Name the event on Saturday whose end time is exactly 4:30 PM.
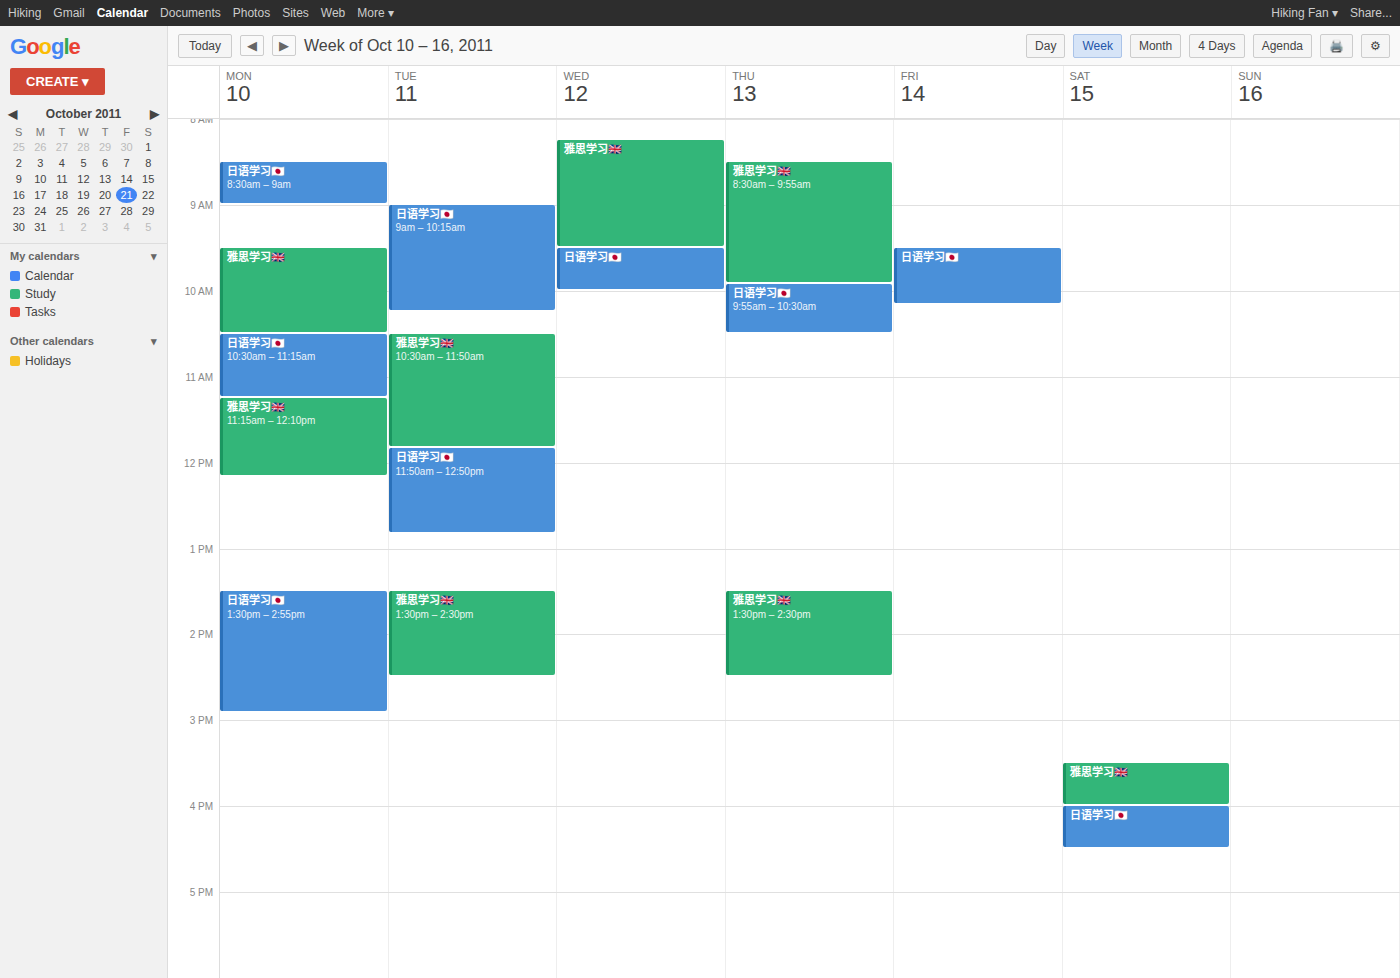
"日语学习🇯🇵"